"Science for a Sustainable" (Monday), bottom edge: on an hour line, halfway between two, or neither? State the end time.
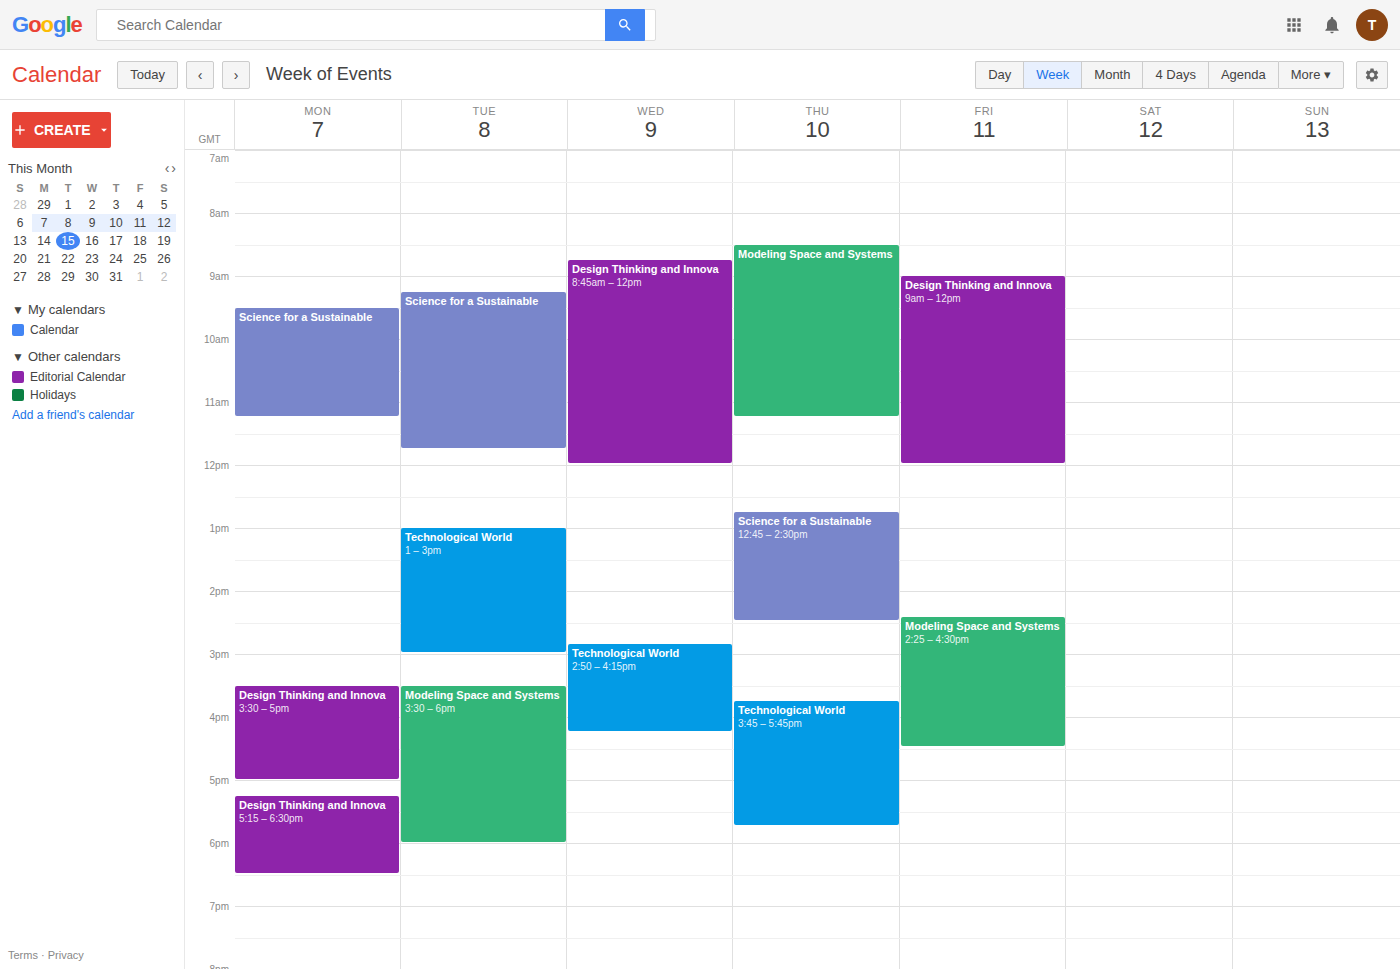
11:15 AM -- neither: a quarter of the way from the 11 AM line to the 12 PM line.